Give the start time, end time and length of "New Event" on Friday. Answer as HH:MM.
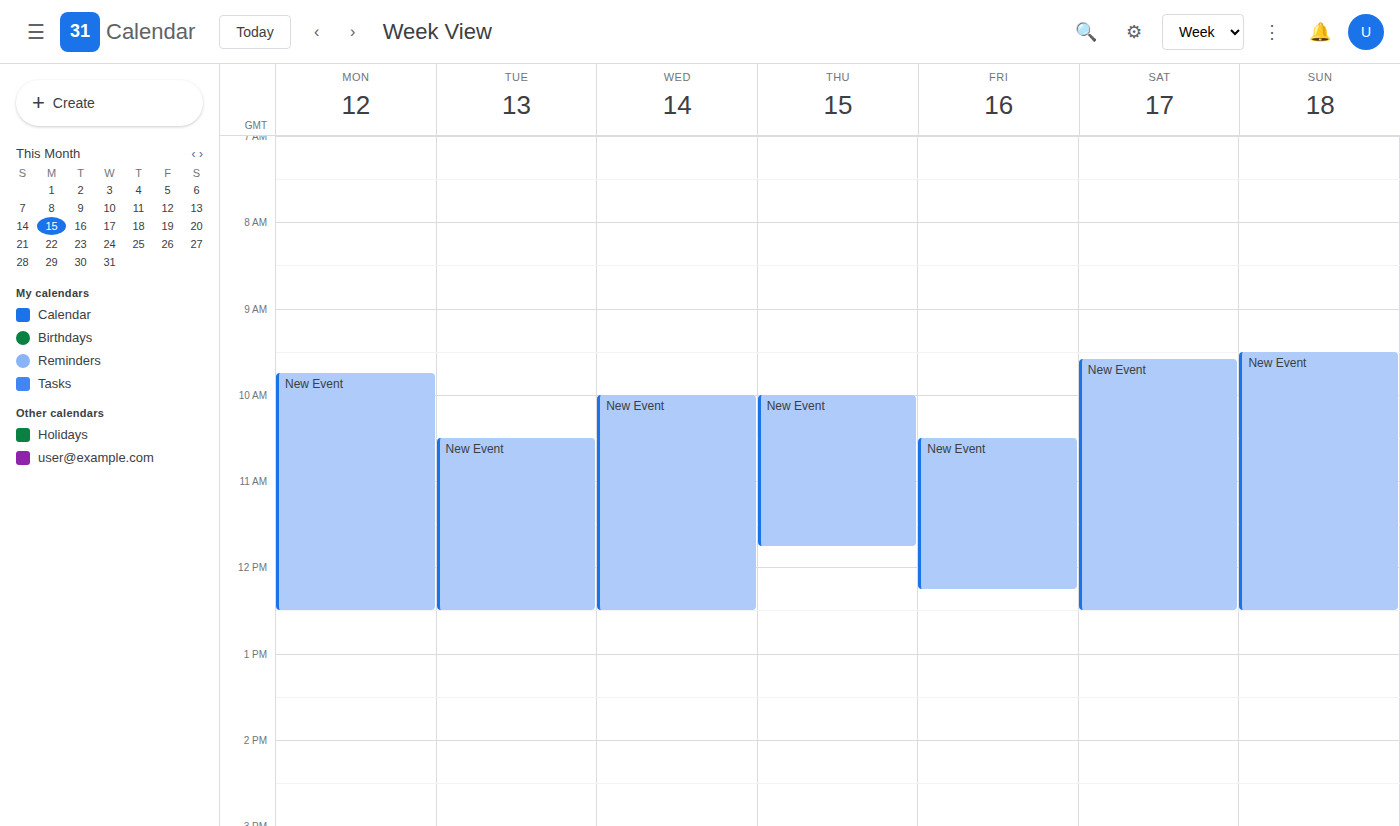
10:30 to 12:15, 1 hour 45 minutes